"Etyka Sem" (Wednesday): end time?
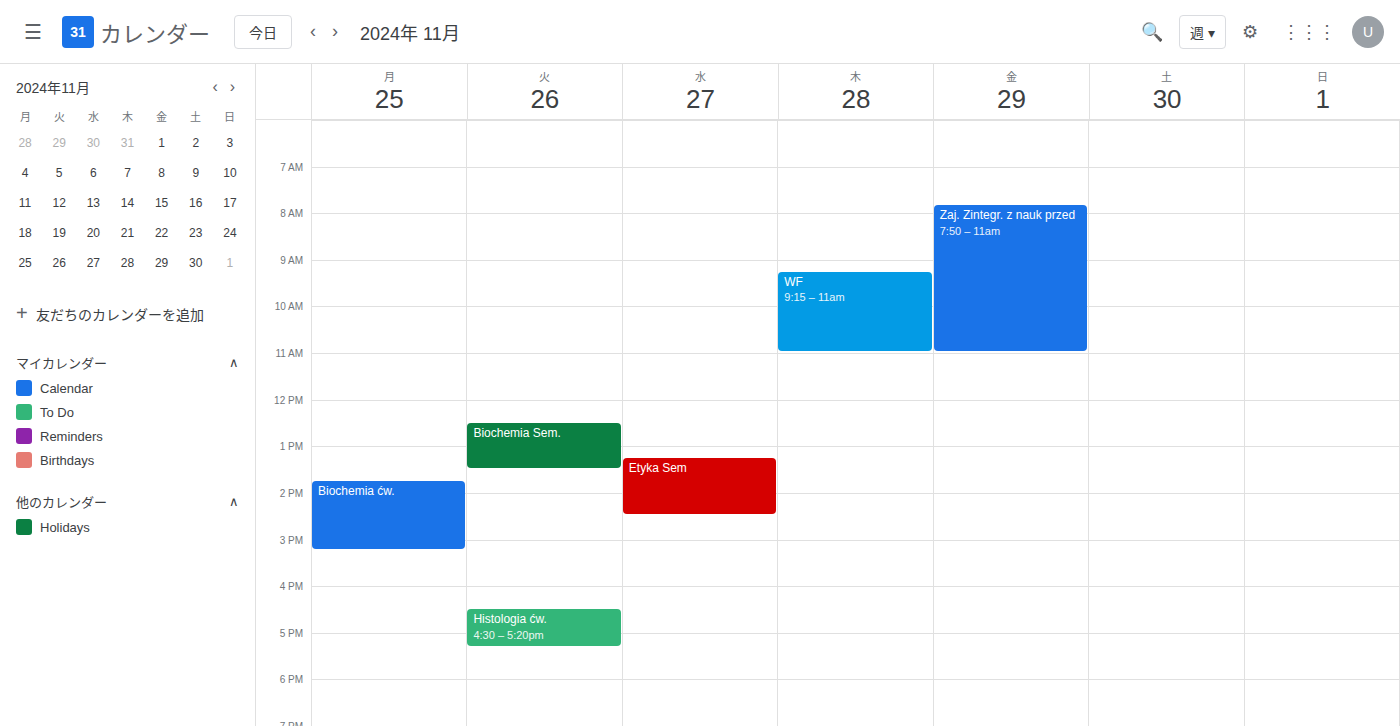
2:30 PM